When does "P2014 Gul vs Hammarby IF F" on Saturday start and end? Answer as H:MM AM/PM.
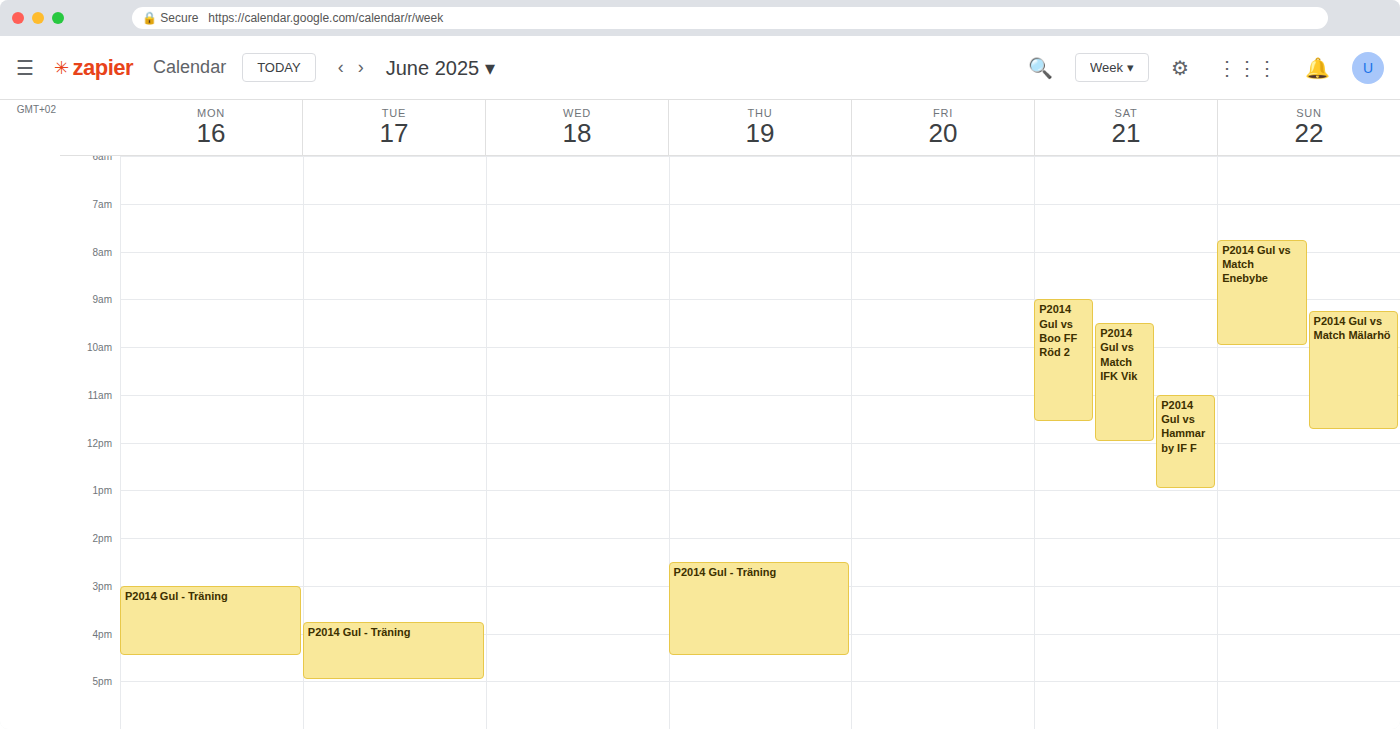
11:00 AM to 1:00 PM